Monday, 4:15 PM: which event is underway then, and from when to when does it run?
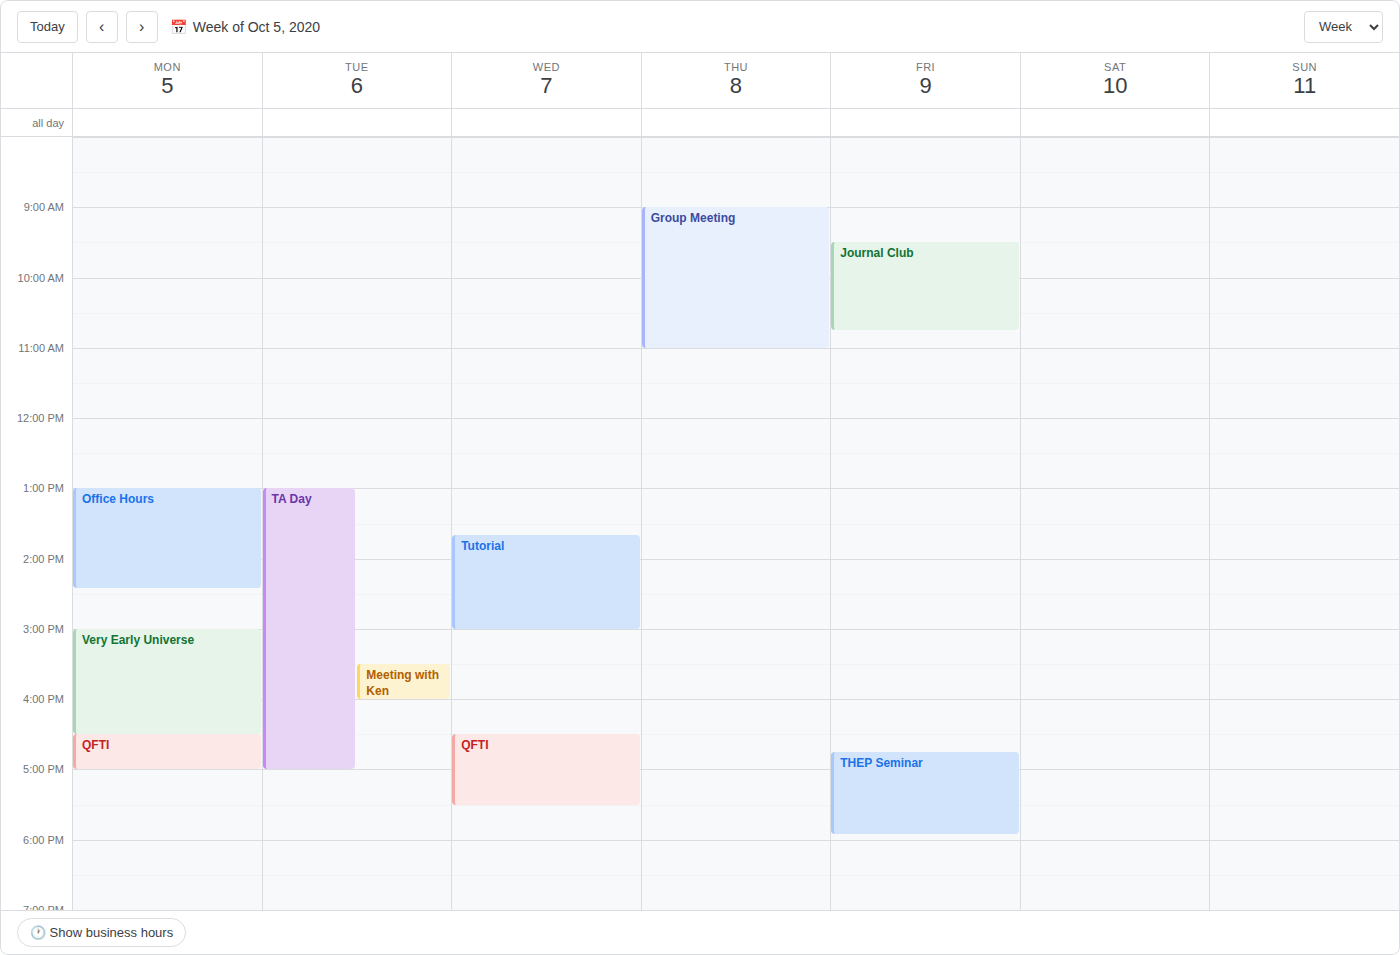
"Very Early Universe", 3:00 PM to 4:30 PM